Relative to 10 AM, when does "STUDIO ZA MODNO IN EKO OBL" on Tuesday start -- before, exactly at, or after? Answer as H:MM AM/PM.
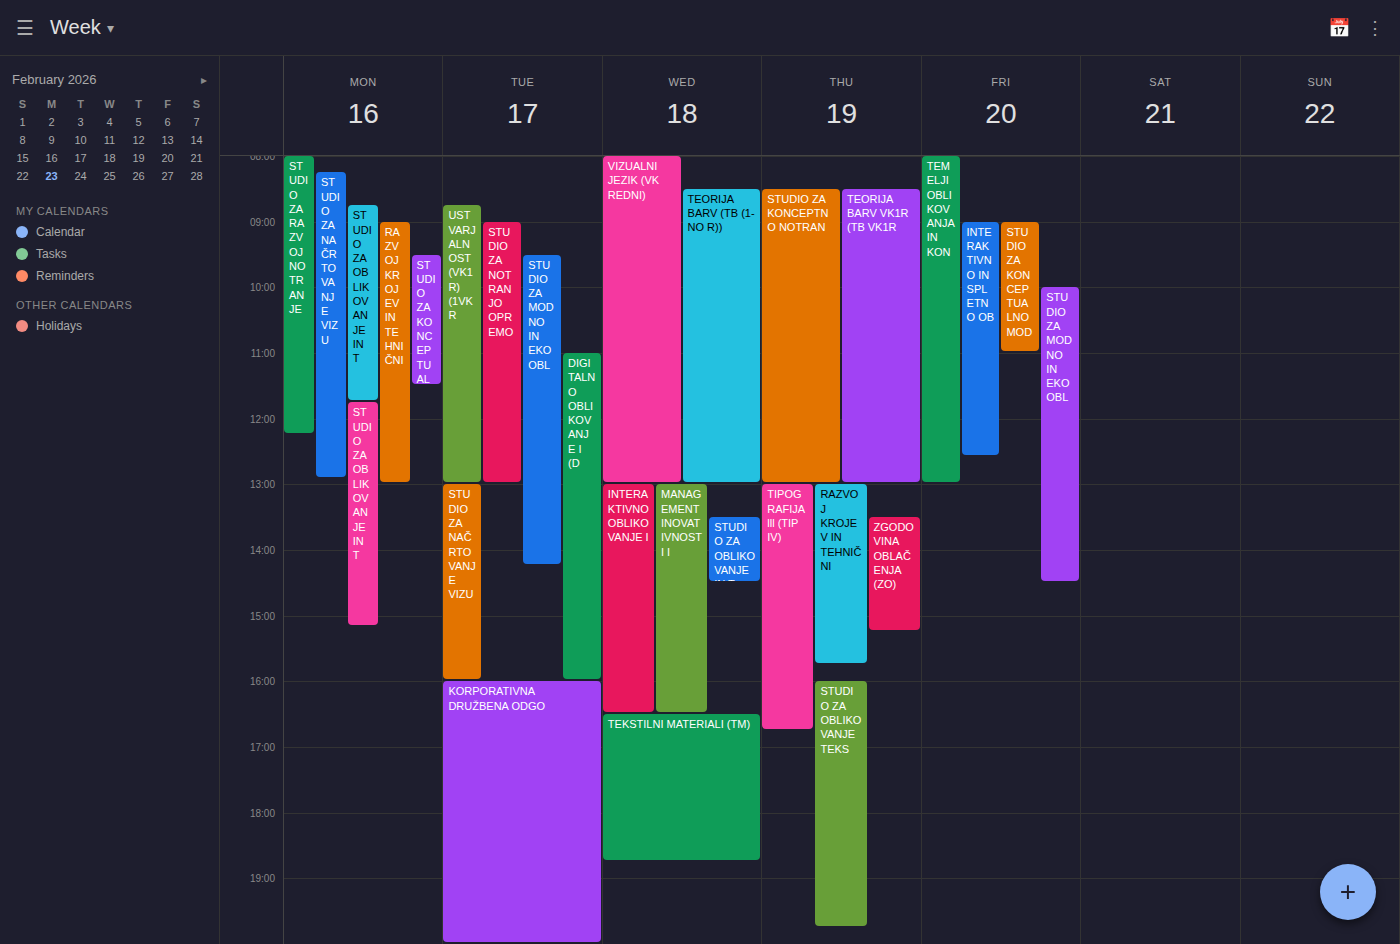
9:30 AM -- before 10 AM, 30 minutes above the 10 AM line.